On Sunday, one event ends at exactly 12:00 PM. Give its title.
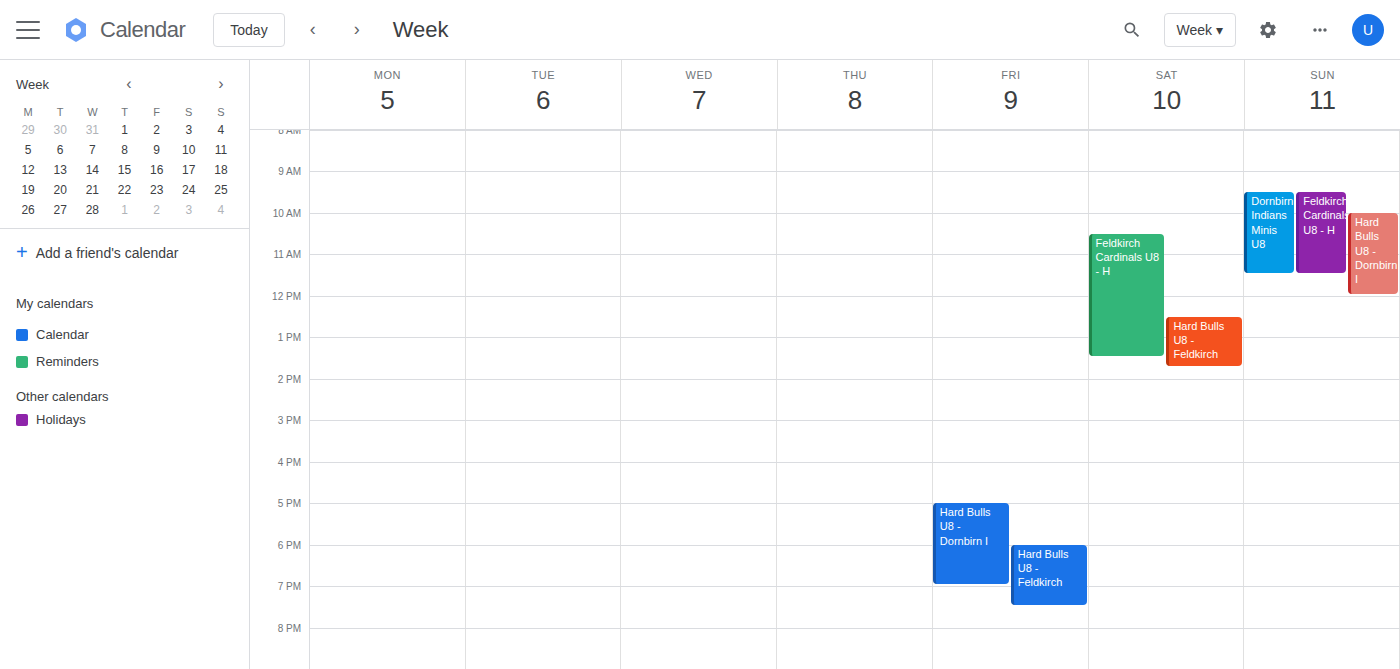
"Hard Bulls U8 - Dornbirn I"